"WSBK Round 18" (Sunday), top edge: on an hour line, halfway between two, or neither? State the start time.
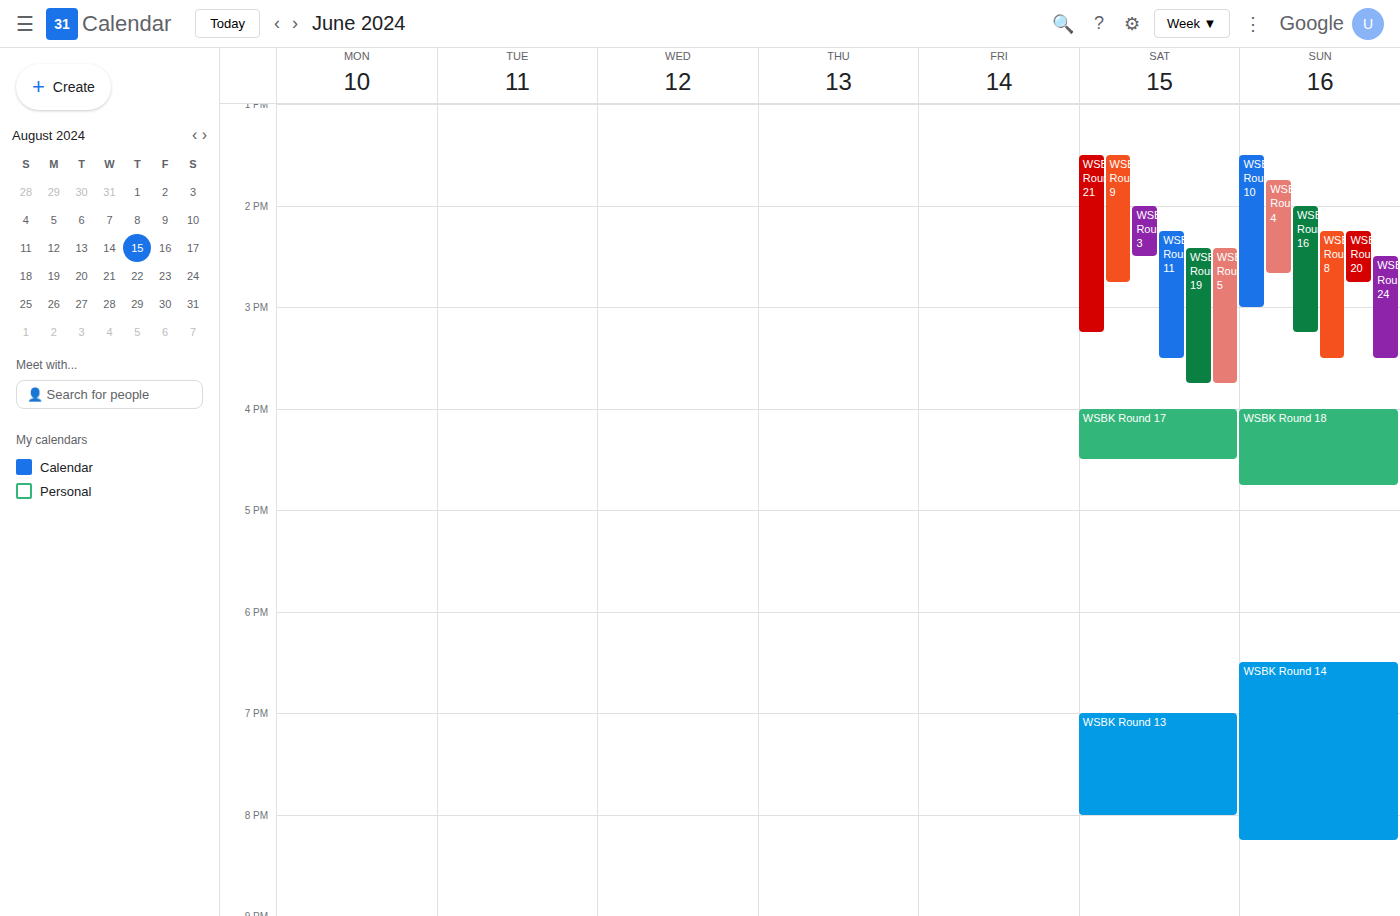
4:00 PM -- exactly on the 4 PM line.